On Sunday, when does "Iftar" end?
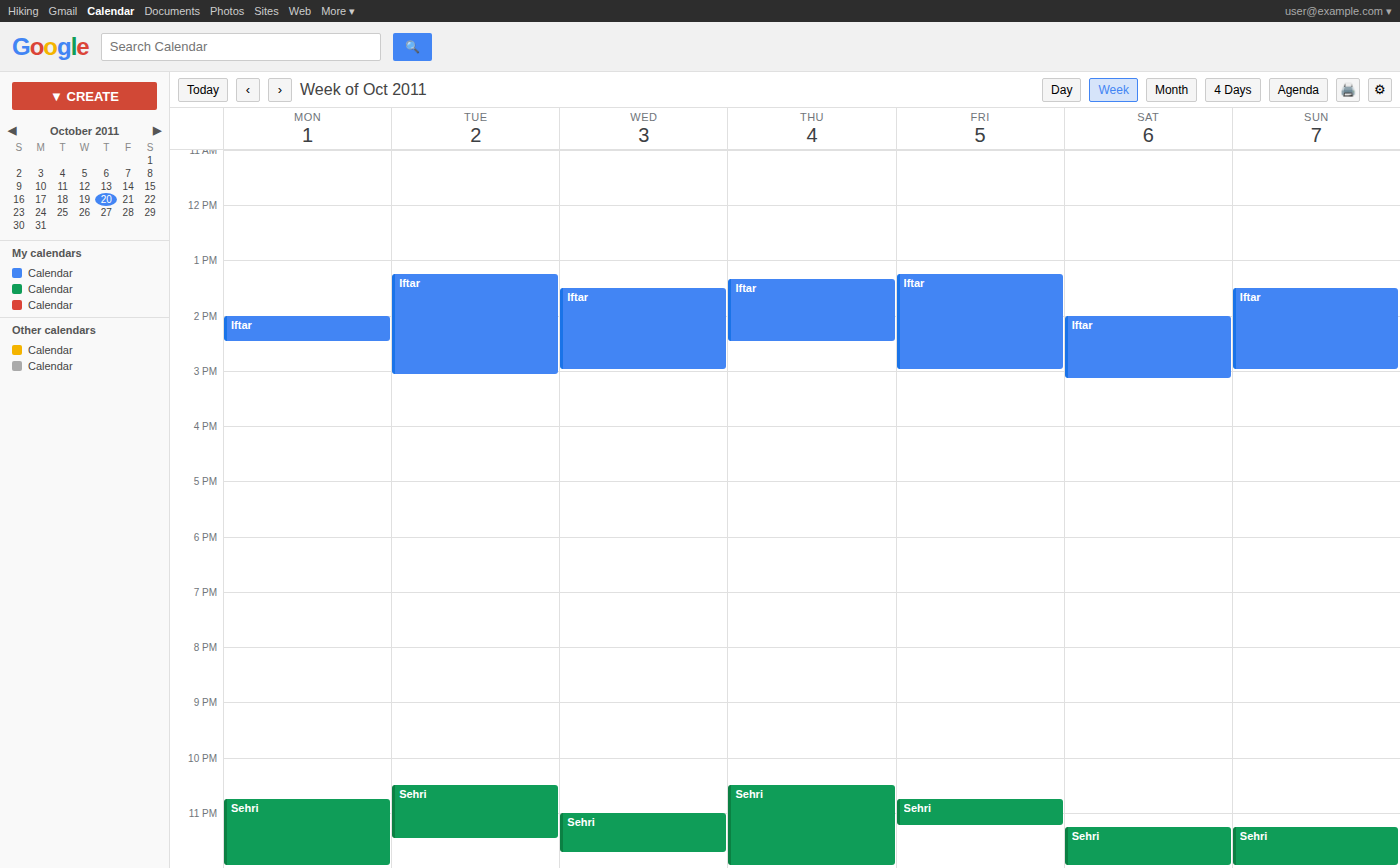
15:00